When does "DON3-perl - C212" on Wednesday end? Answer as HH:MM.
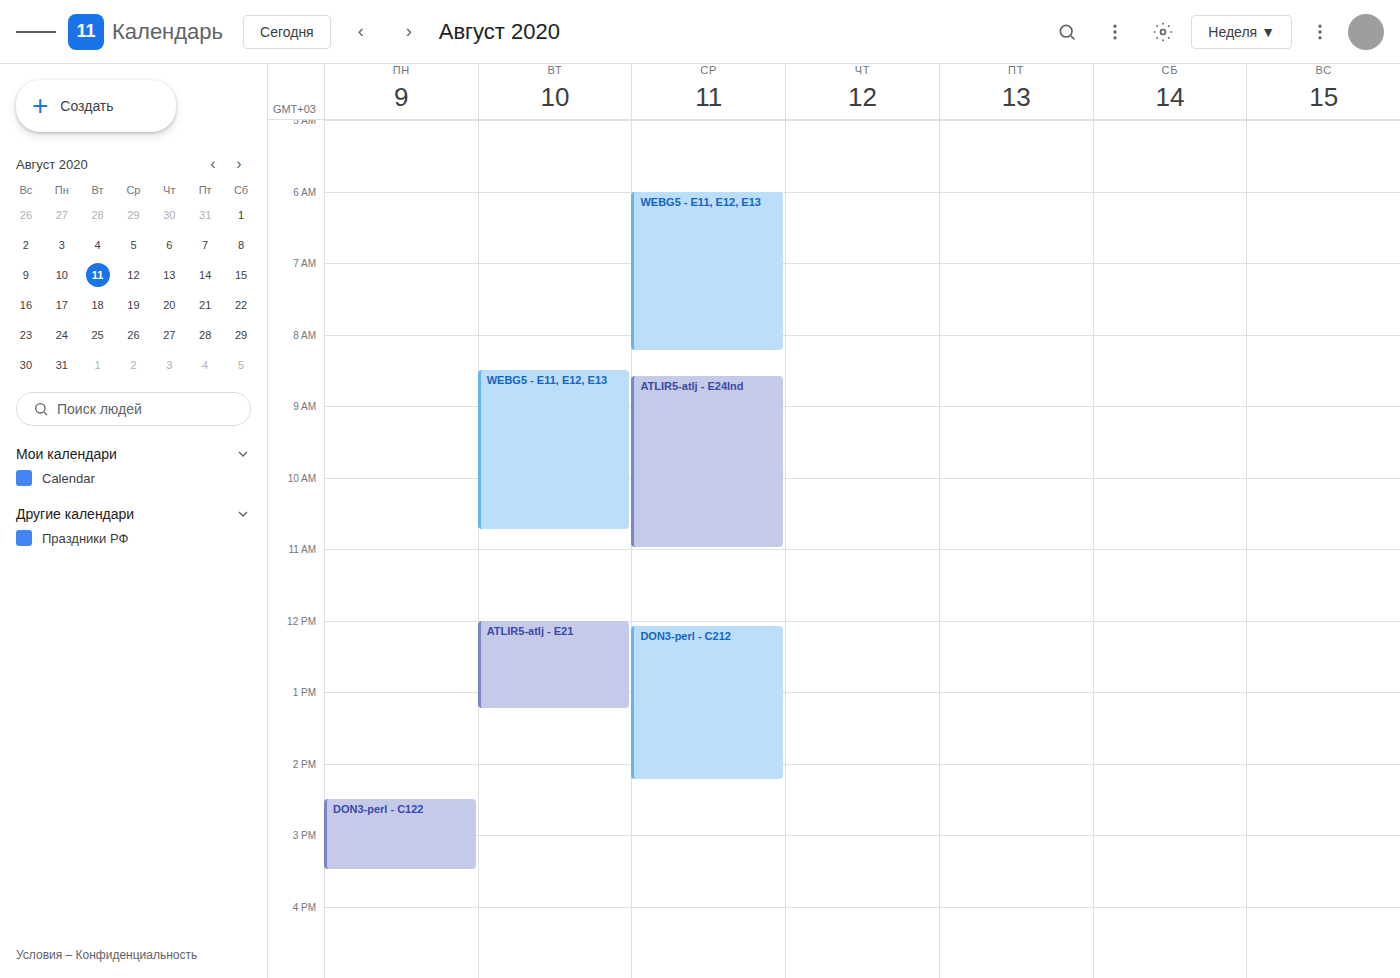
14:15